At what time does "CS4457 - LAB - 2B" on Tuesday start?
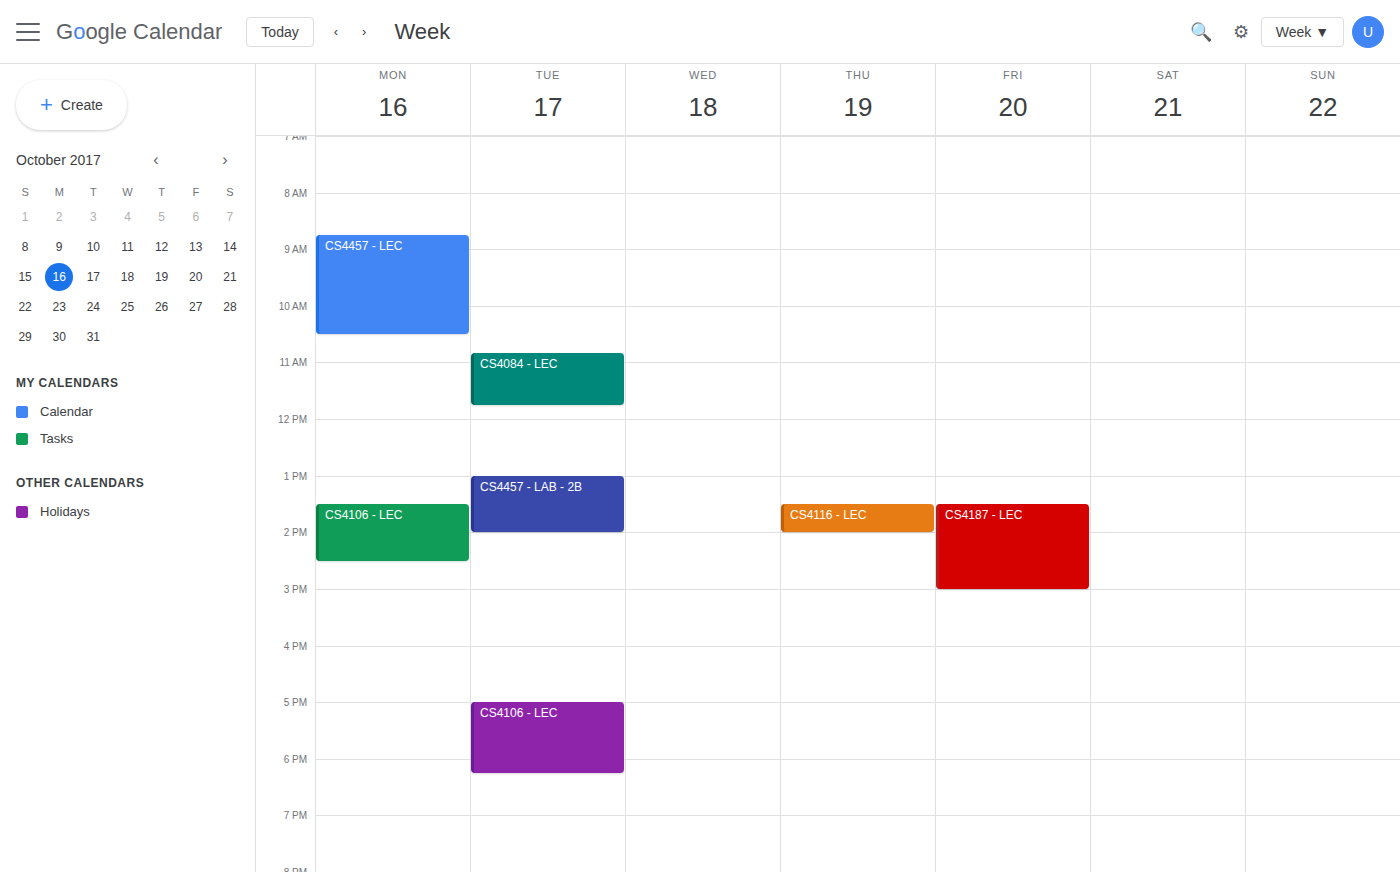
1:00 PM